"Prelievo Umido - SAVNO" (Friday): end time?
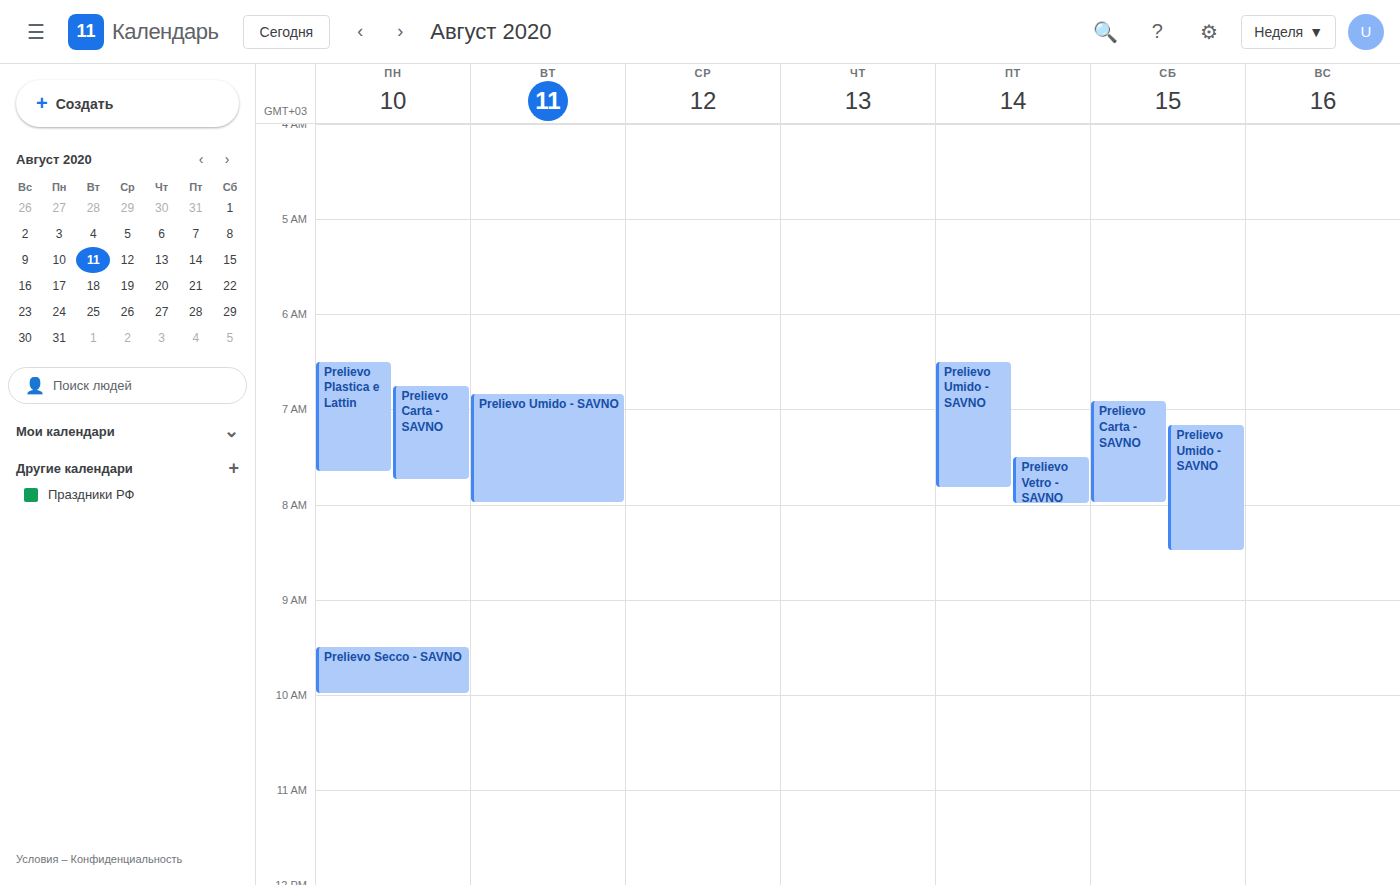
07:50